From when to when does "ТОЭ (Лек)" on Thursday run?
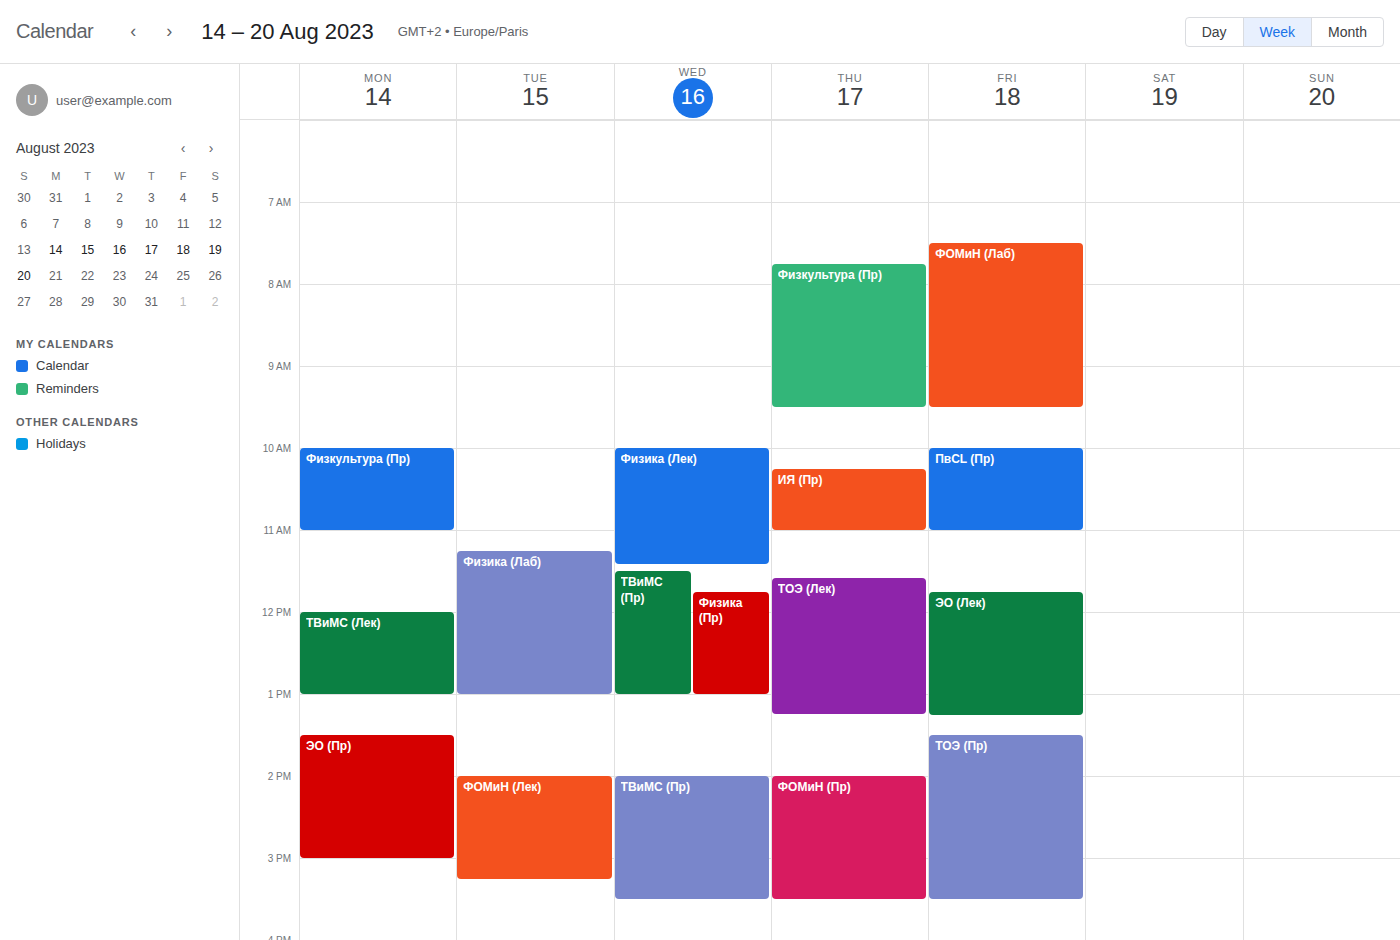
11:35 AM to 1:15 PM